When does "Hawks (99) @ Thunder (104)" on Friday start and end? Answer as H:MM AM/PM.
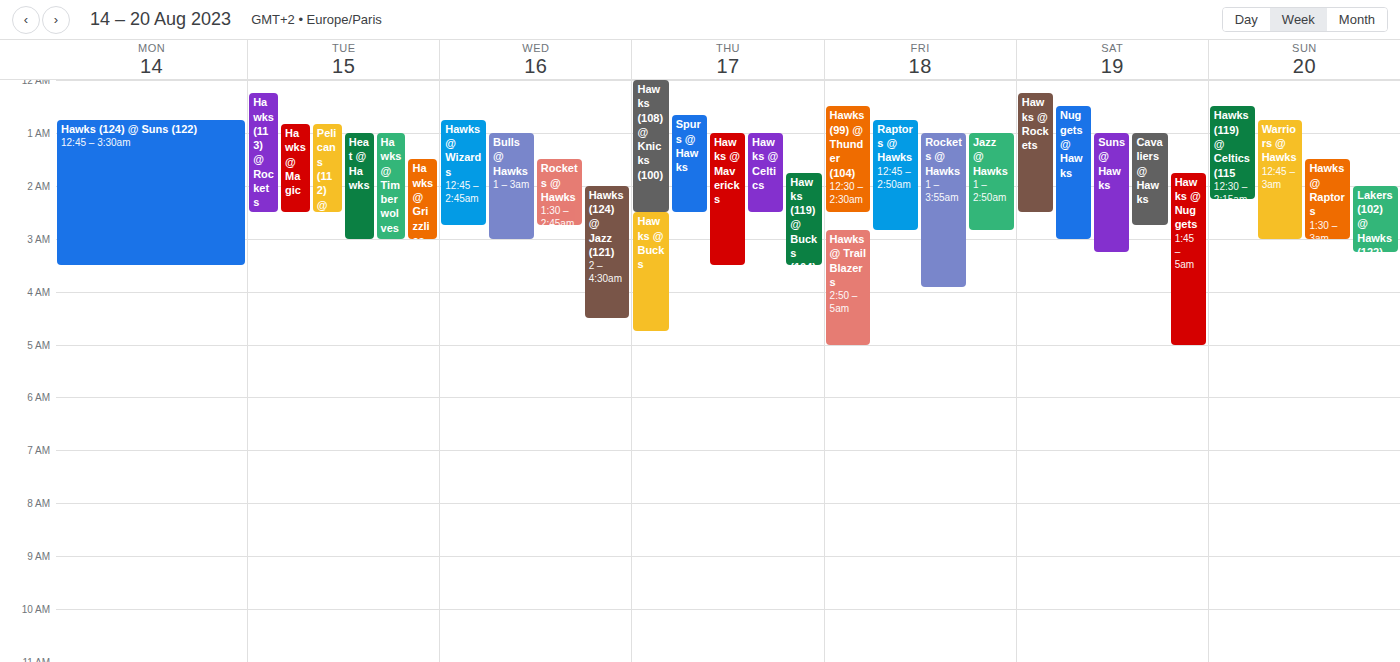
12:30 AM to 2:30 AM